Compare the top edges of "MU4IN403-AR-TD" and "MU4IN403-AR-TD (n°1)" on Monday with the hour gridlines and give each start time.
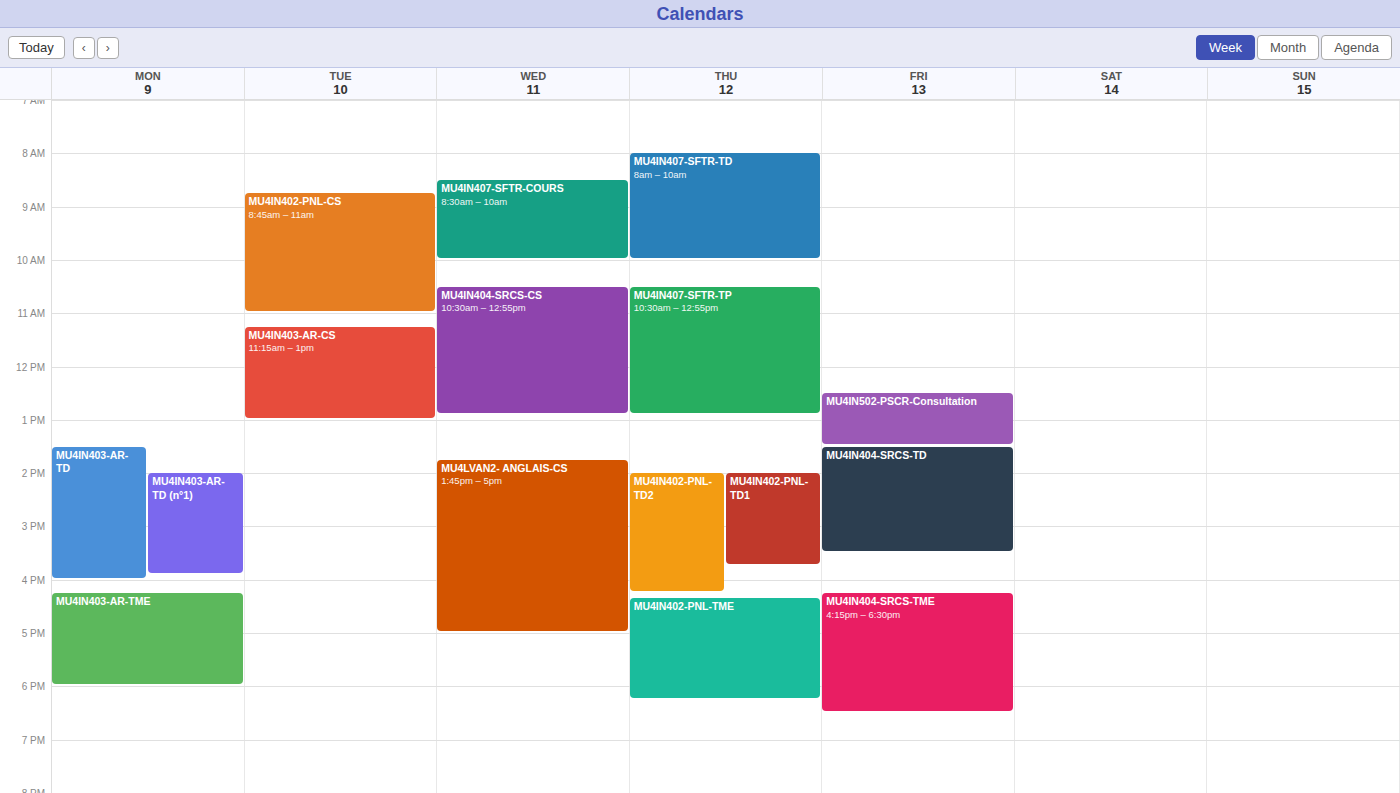
"MU4IN403-AR-TD": 1:30 PM, halfway between the 1 PM and 2 PM lines. "MU4IN403-AR-TD (n°1)": 2:00 PM, exactly on the 2 PM line.